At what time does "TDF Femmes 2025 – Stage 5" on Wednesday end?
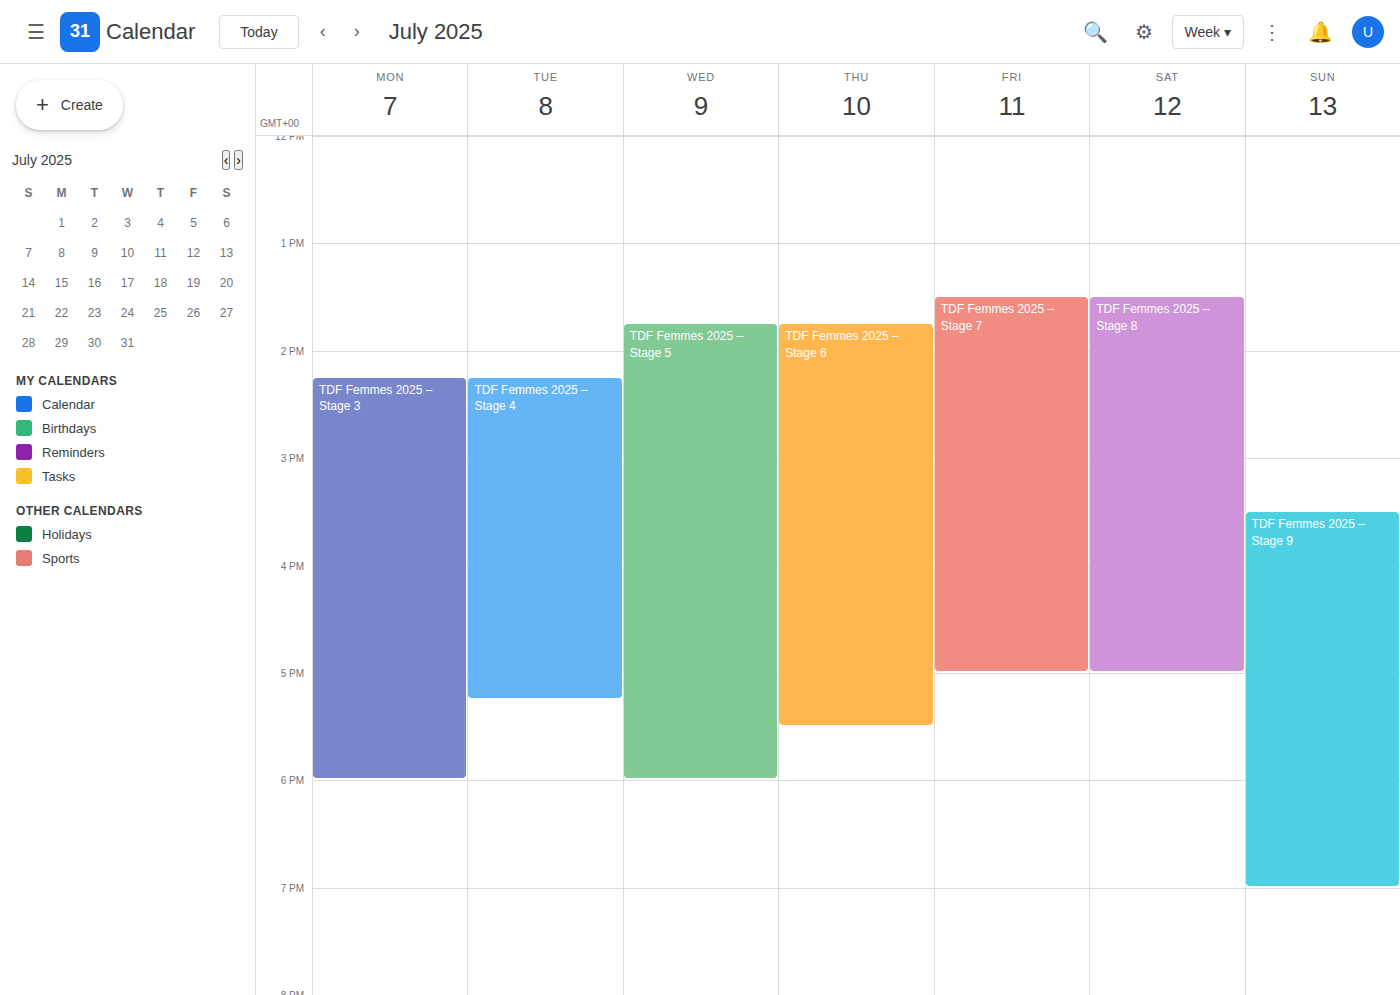
6:00 PM